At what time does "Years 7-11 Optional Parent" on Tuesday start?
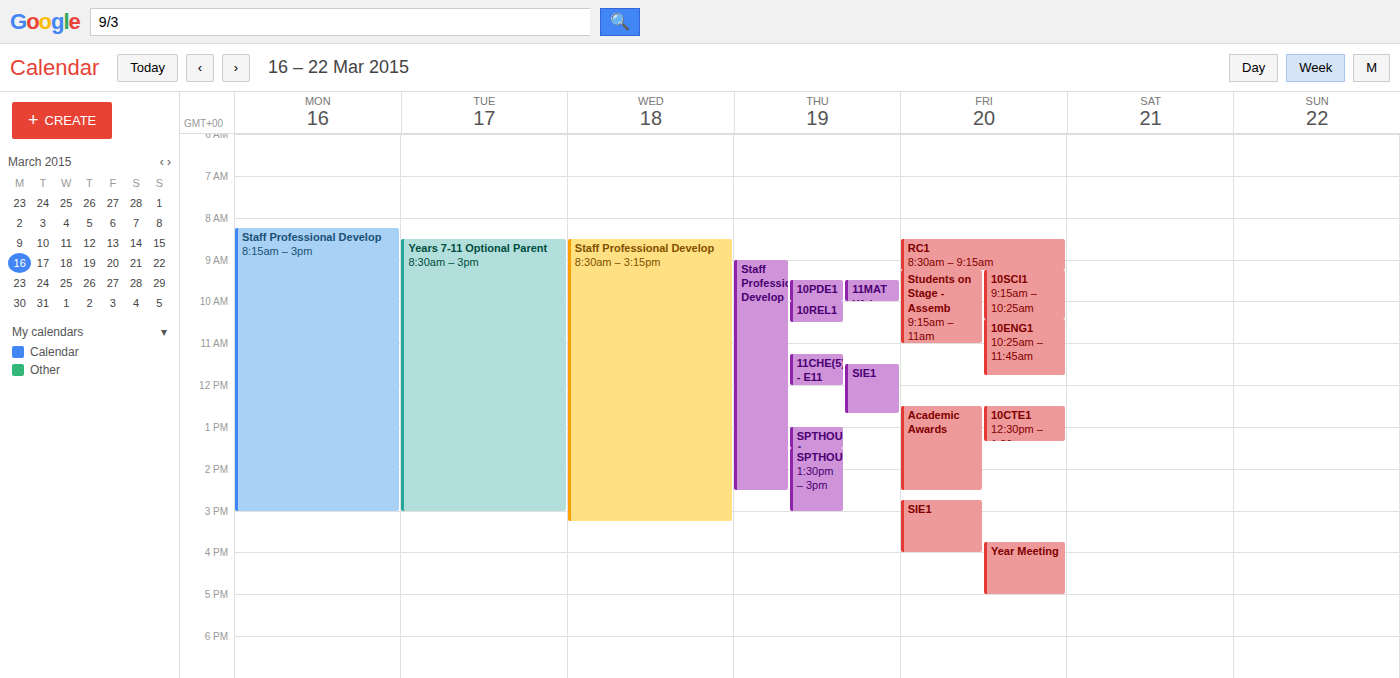
8:30 AM